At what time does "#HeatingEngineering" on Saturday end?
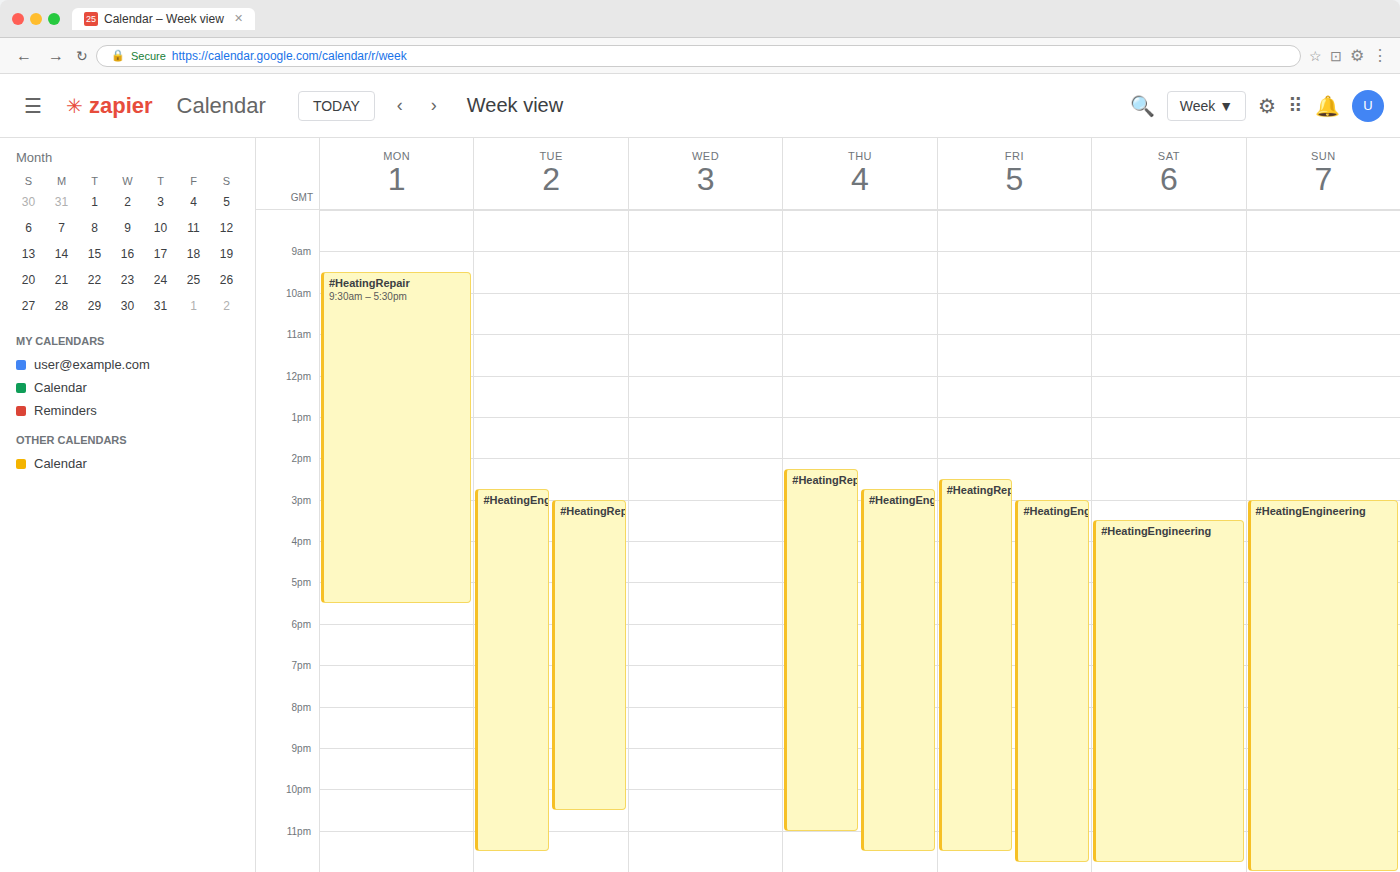
11:45 PM